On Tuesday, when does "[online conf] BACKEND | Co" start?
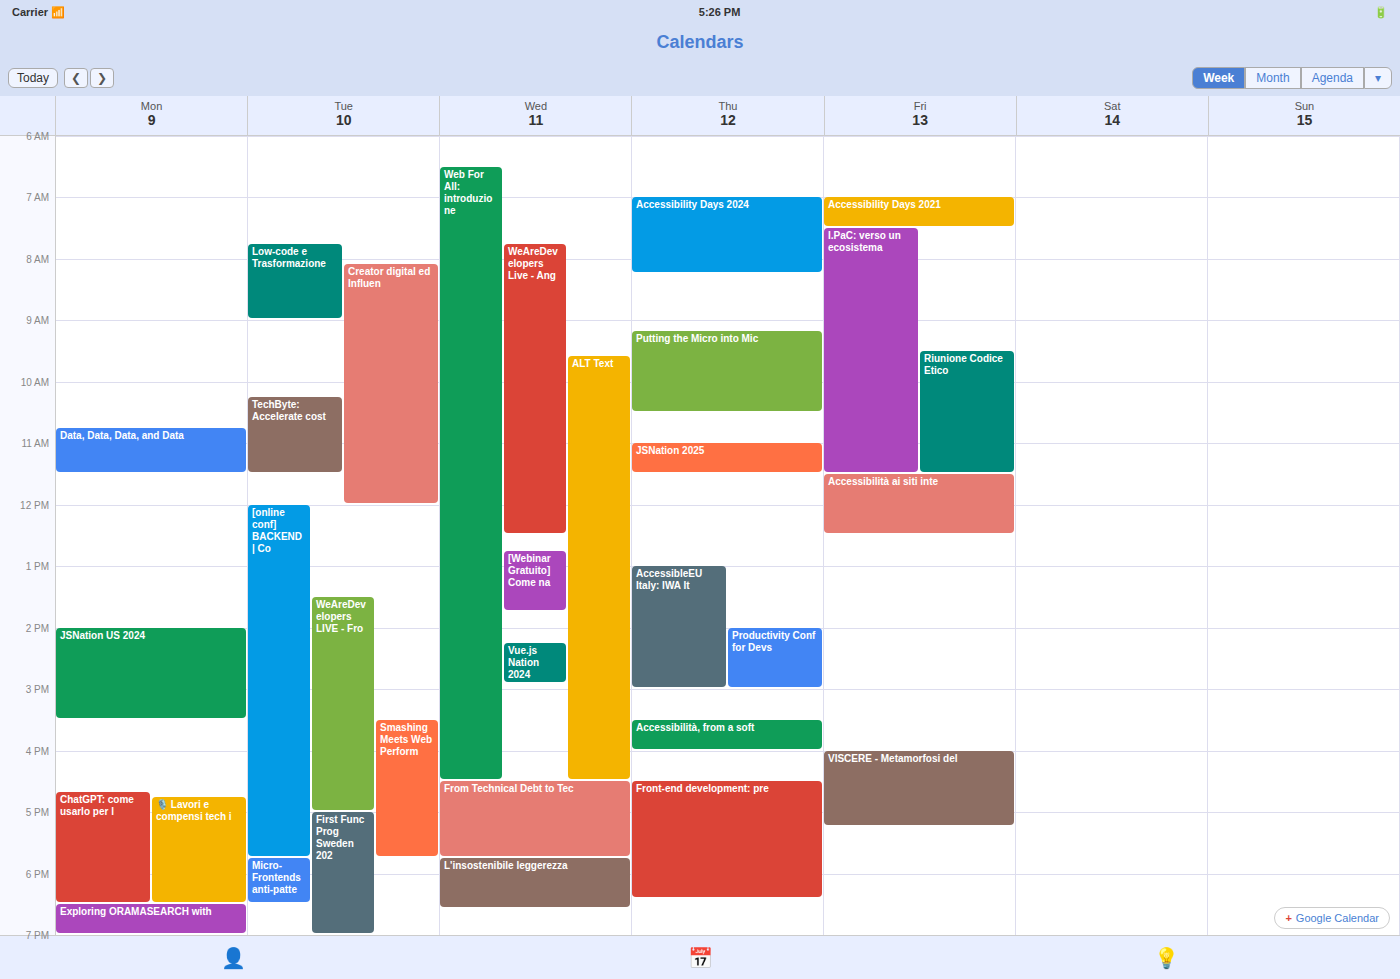
12:00